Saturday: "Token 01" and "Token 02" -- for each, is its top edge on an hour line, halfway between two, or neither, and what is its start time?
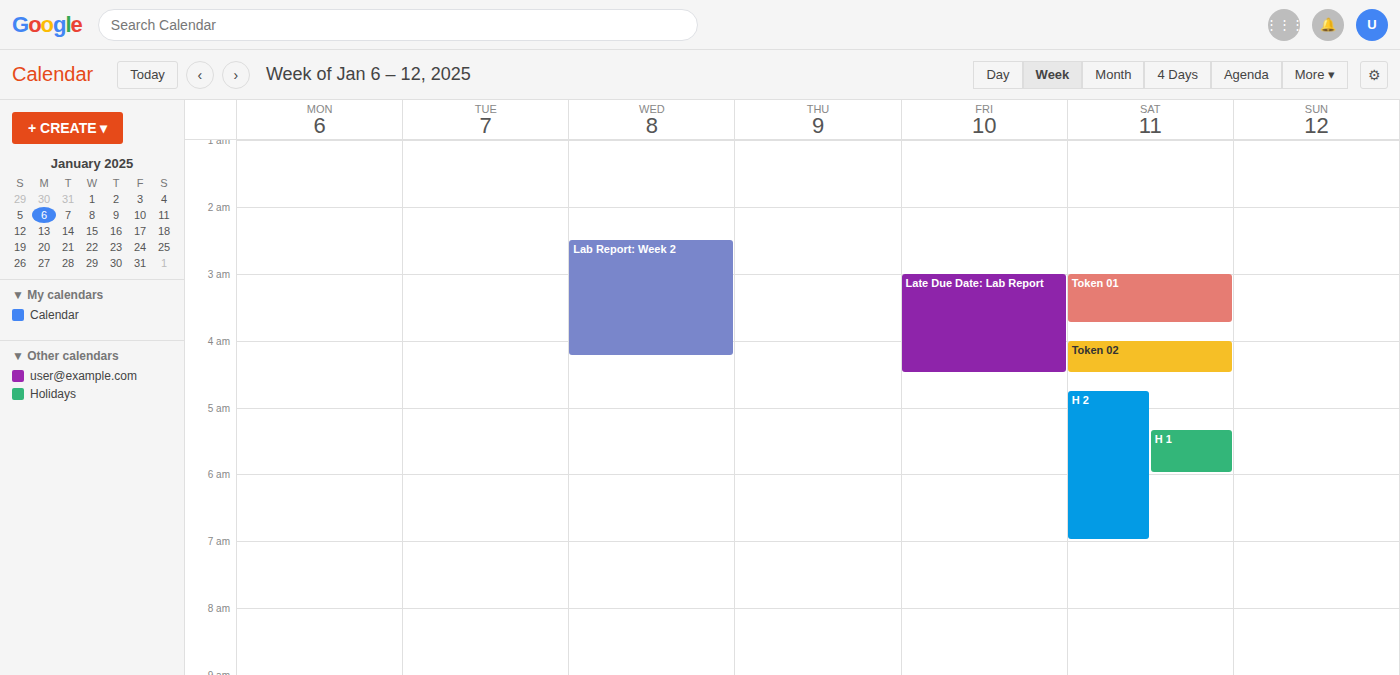
"Token 01": 3:00 AM, exactly on the 3 AM line. "Token 02": 4:00 AM, exactly on the 4 AM line.